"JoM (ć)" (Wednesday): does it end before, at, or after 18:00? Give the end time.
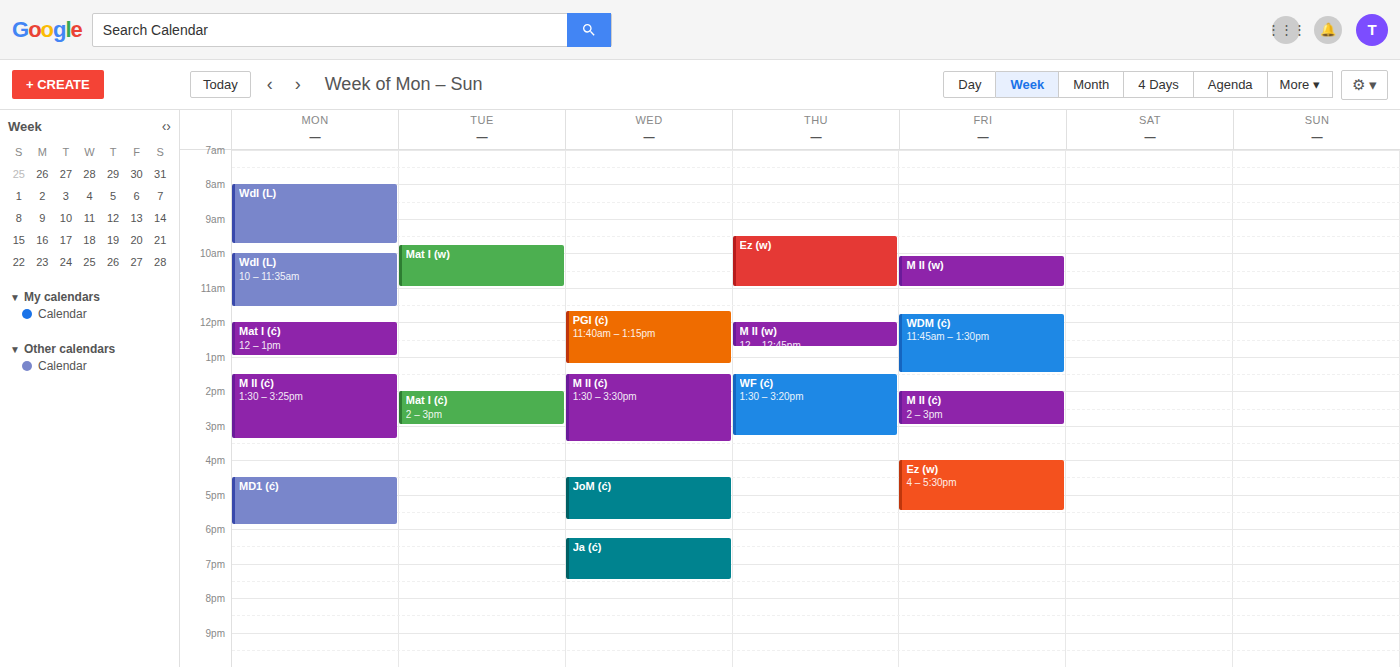
17:45 -- before 18:00, 15 minutes above the 18:00 line.